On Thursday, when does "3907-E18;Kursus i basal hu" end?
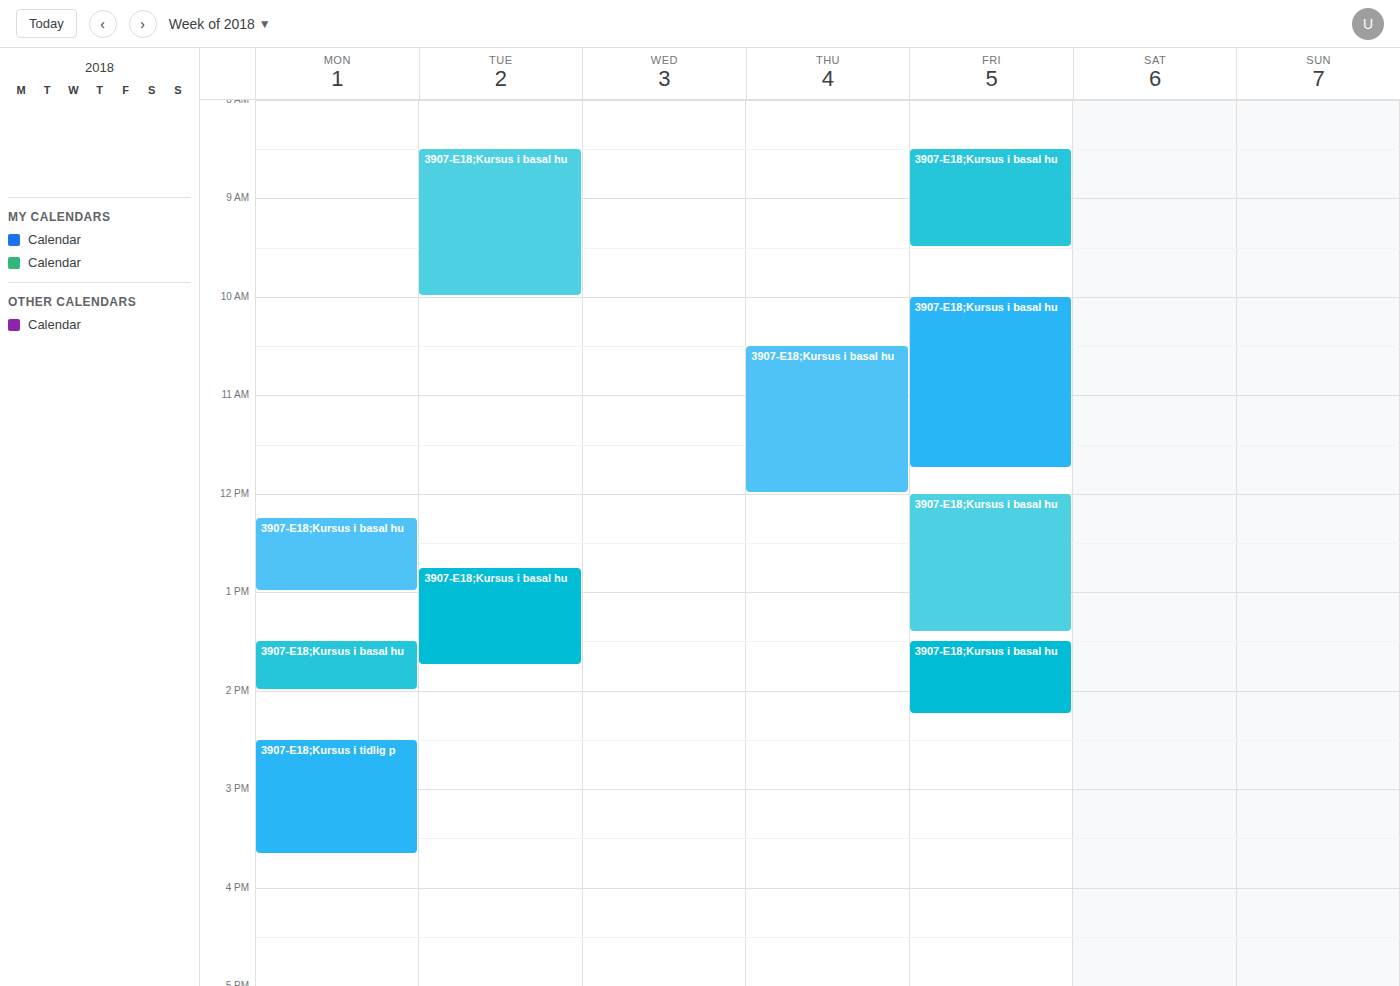
12:00